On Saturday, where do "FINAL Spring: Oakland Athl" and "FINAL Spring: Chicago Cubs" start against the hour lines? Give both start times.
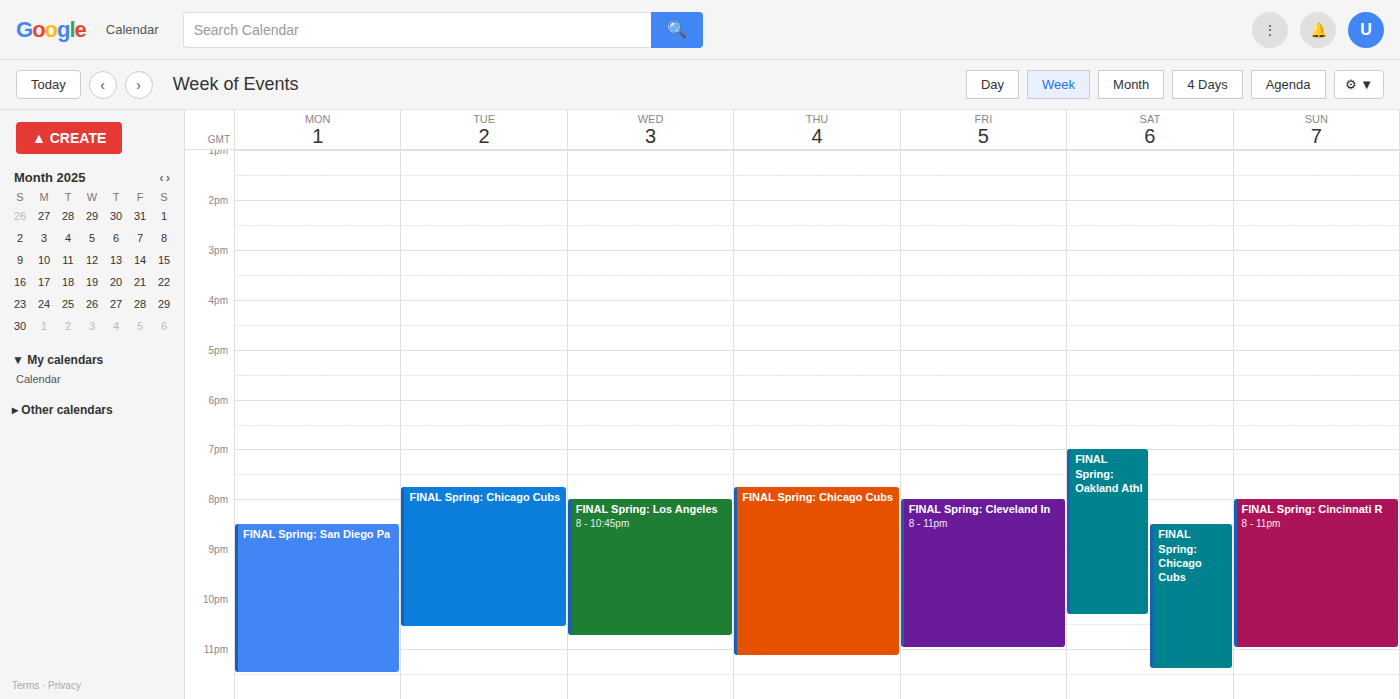
"FINAL Spring: Oakland Athl": 7:00 PM, exactly on the 7 PM line. "FINAL Spring: Chicago Cubs": 8:30 PM, halfway between the 8 PM and 9 PM lines.